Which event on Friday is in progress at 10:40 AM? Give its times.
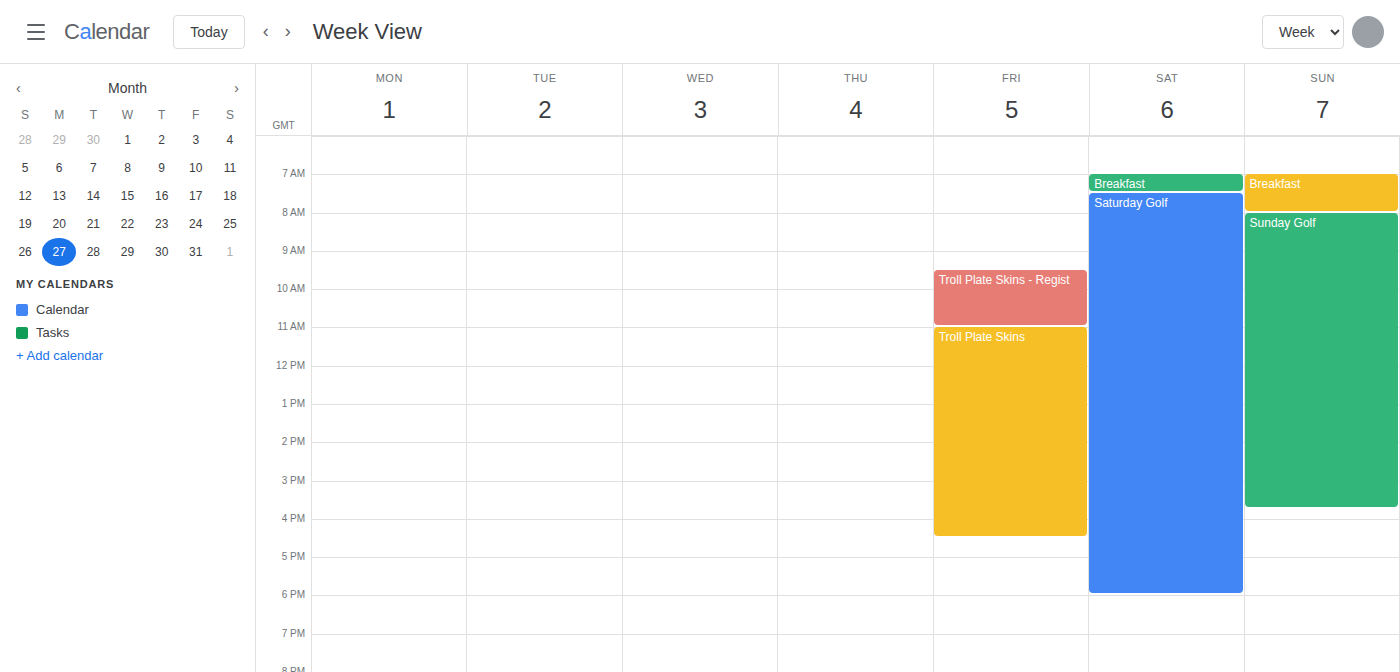
"Troll Plate Skins - Regist", 9:30 AM to 11:00 AM